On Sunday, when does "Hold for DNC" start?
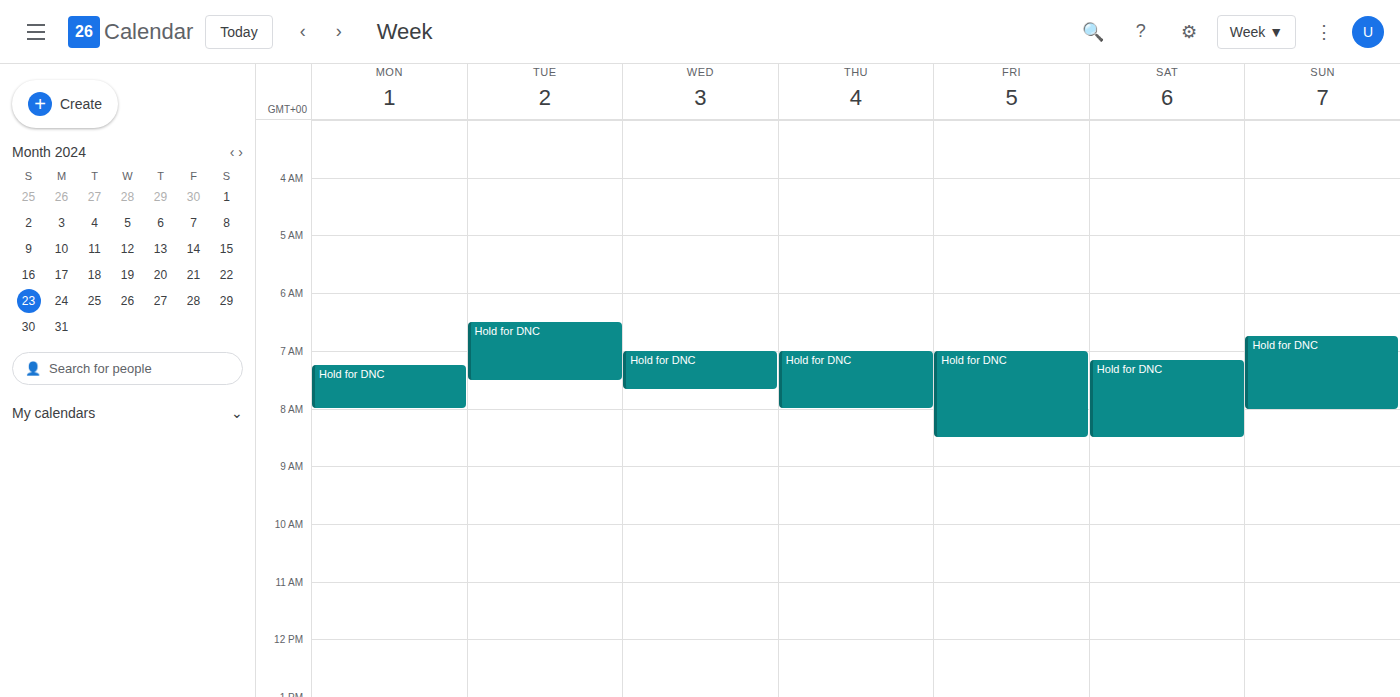
6:45 AM